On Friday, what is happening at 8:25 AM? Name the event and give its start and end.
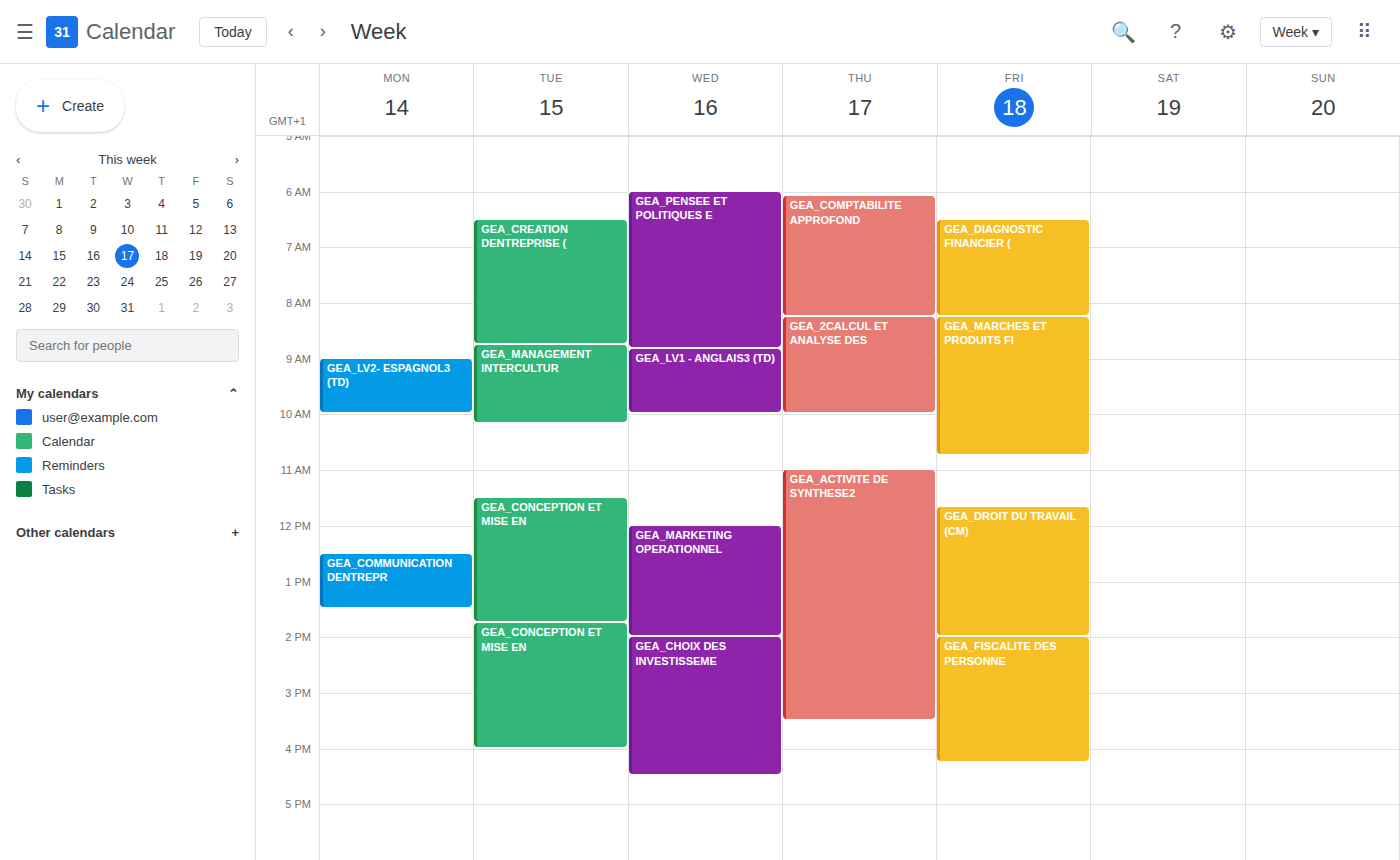
"GEA_MARCHES ET PRODUITS FI", 8:15 AM to 10:45 AM